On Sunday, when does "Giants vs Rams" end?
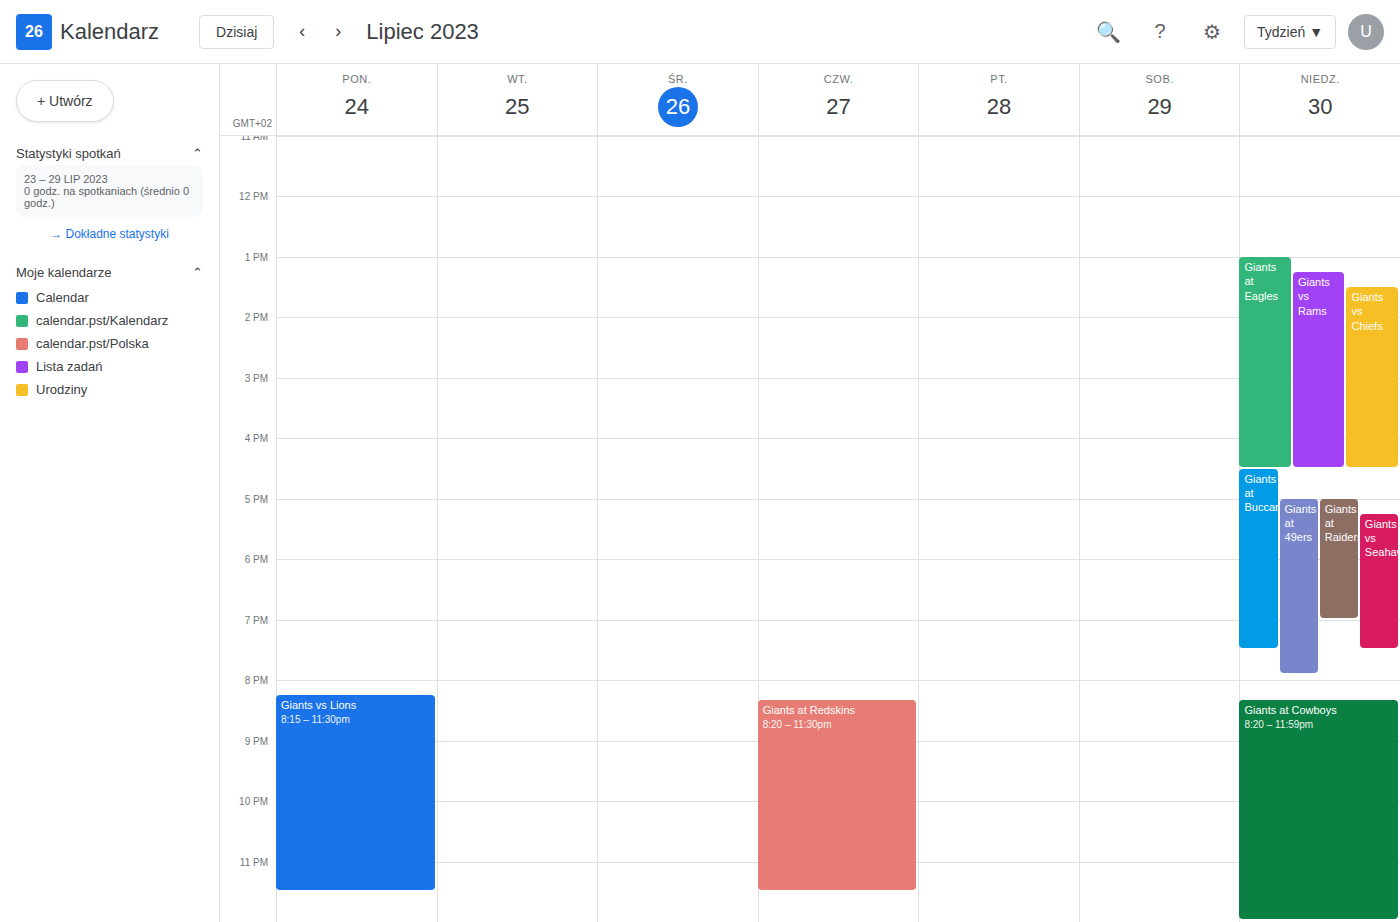
4:30 PM